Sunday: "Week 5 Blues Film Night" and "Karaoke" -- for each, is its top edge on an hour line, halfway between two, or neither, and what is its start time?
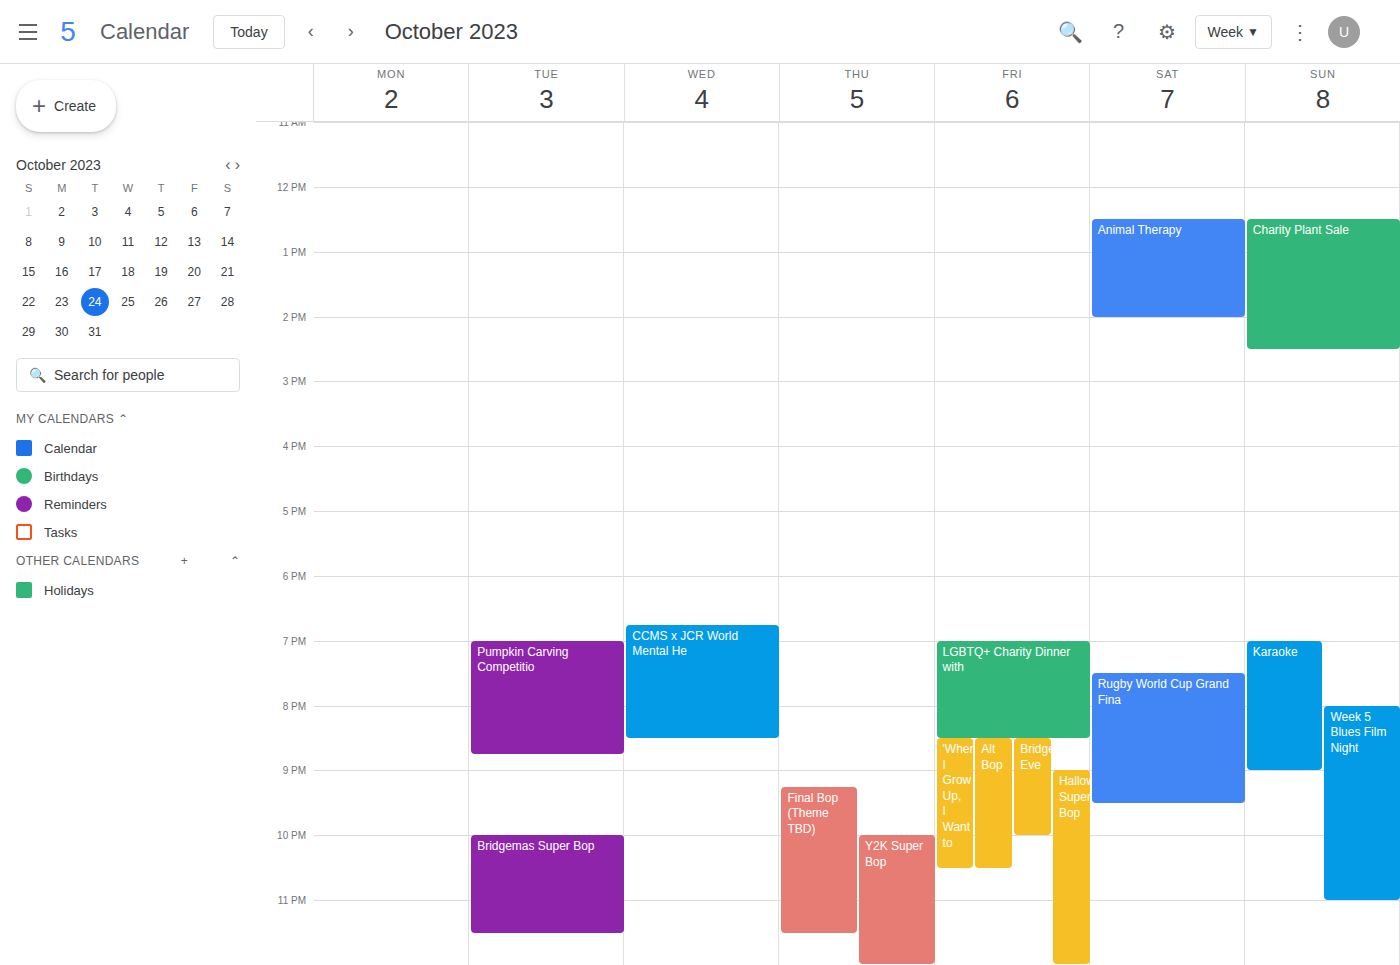
"Week 5 Blues Film Night": 8:00 PM, exactly on the 8 PM line. "Karaoke": 7:00 PM, exactly on the 7 PM line.